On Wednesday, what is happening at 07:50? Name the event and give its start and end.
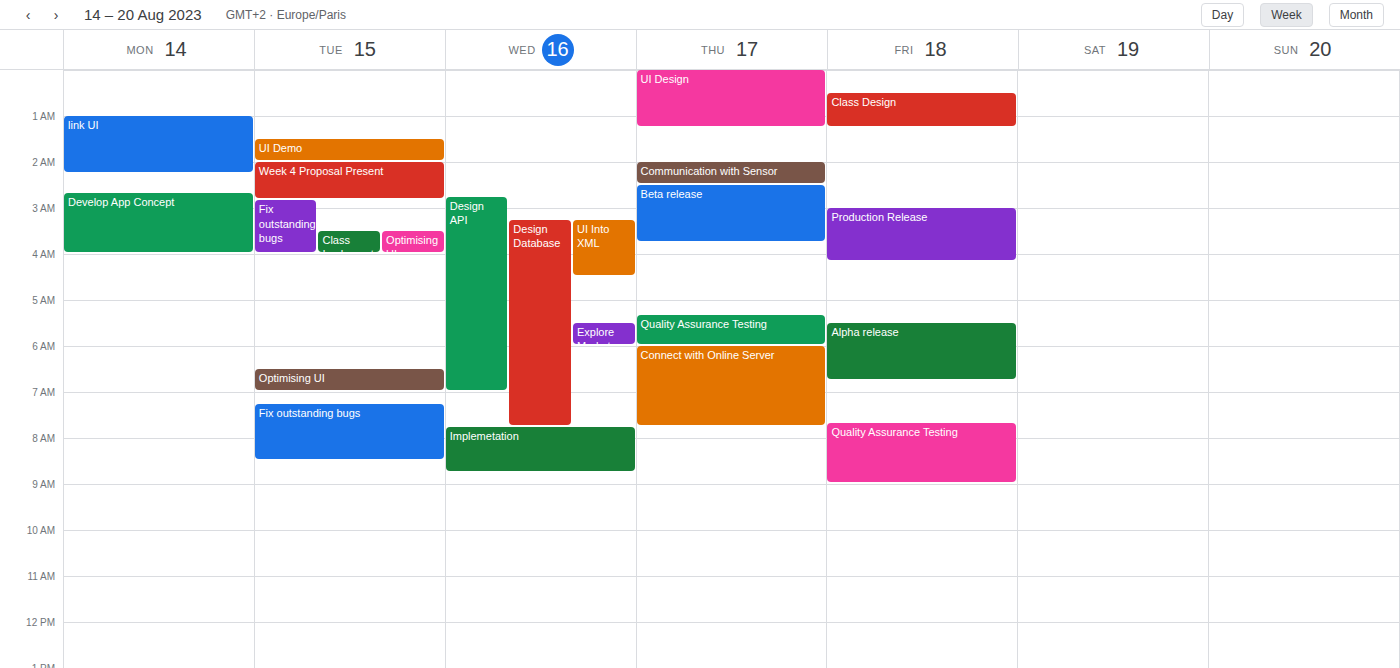
"Implemetation", 07:45 to 08:45